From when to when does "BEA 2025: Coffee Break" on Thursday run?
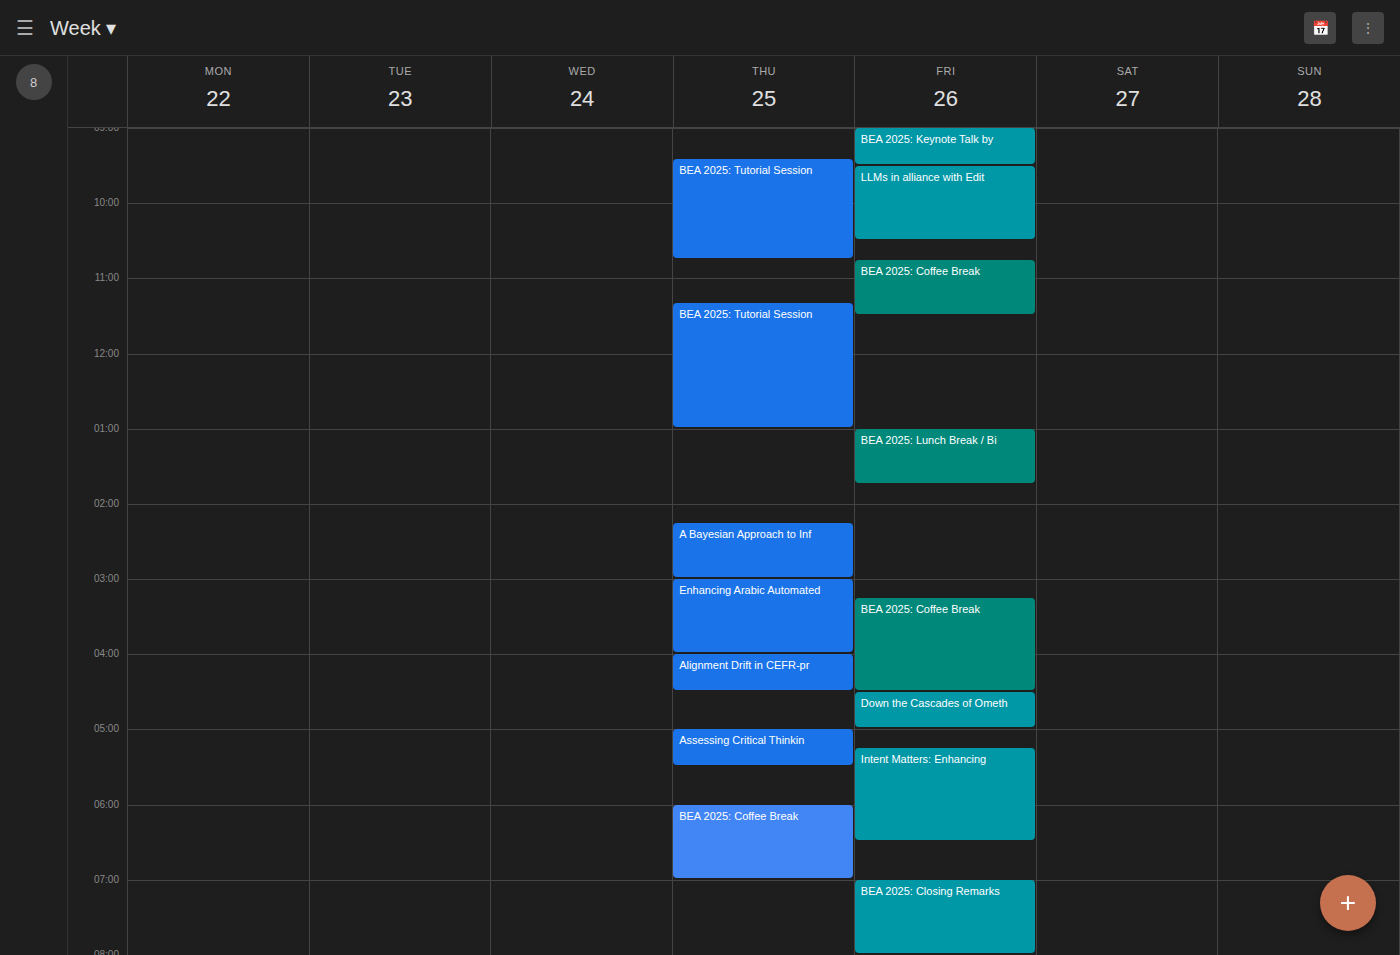
6:00 PM to 7:00 PM